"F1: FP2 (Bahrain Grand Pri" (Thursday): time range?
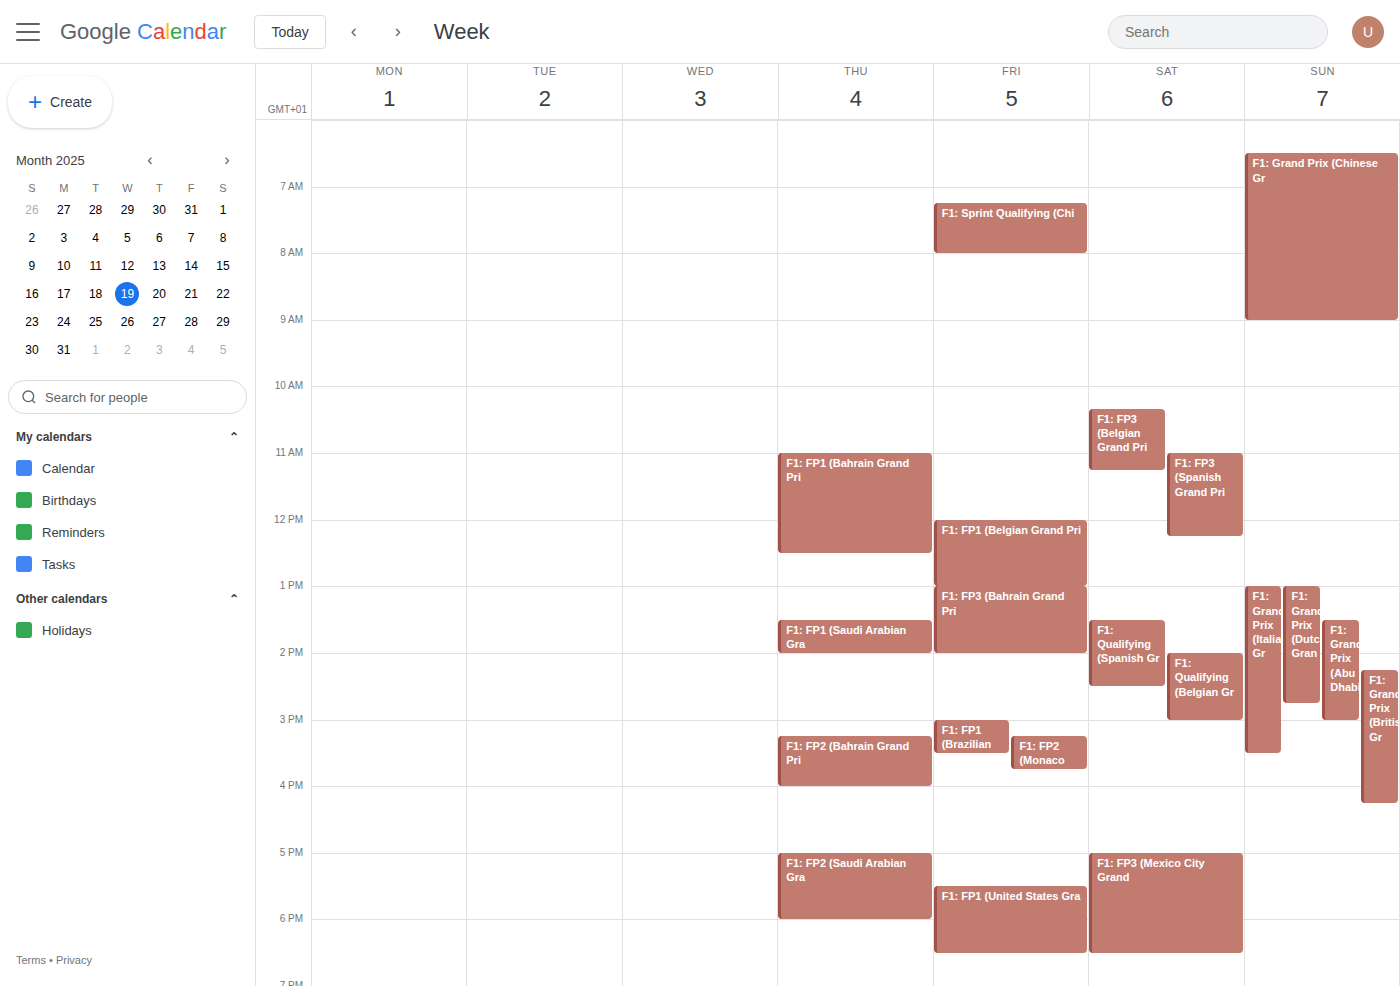
3:15 PM to 4:00 PM